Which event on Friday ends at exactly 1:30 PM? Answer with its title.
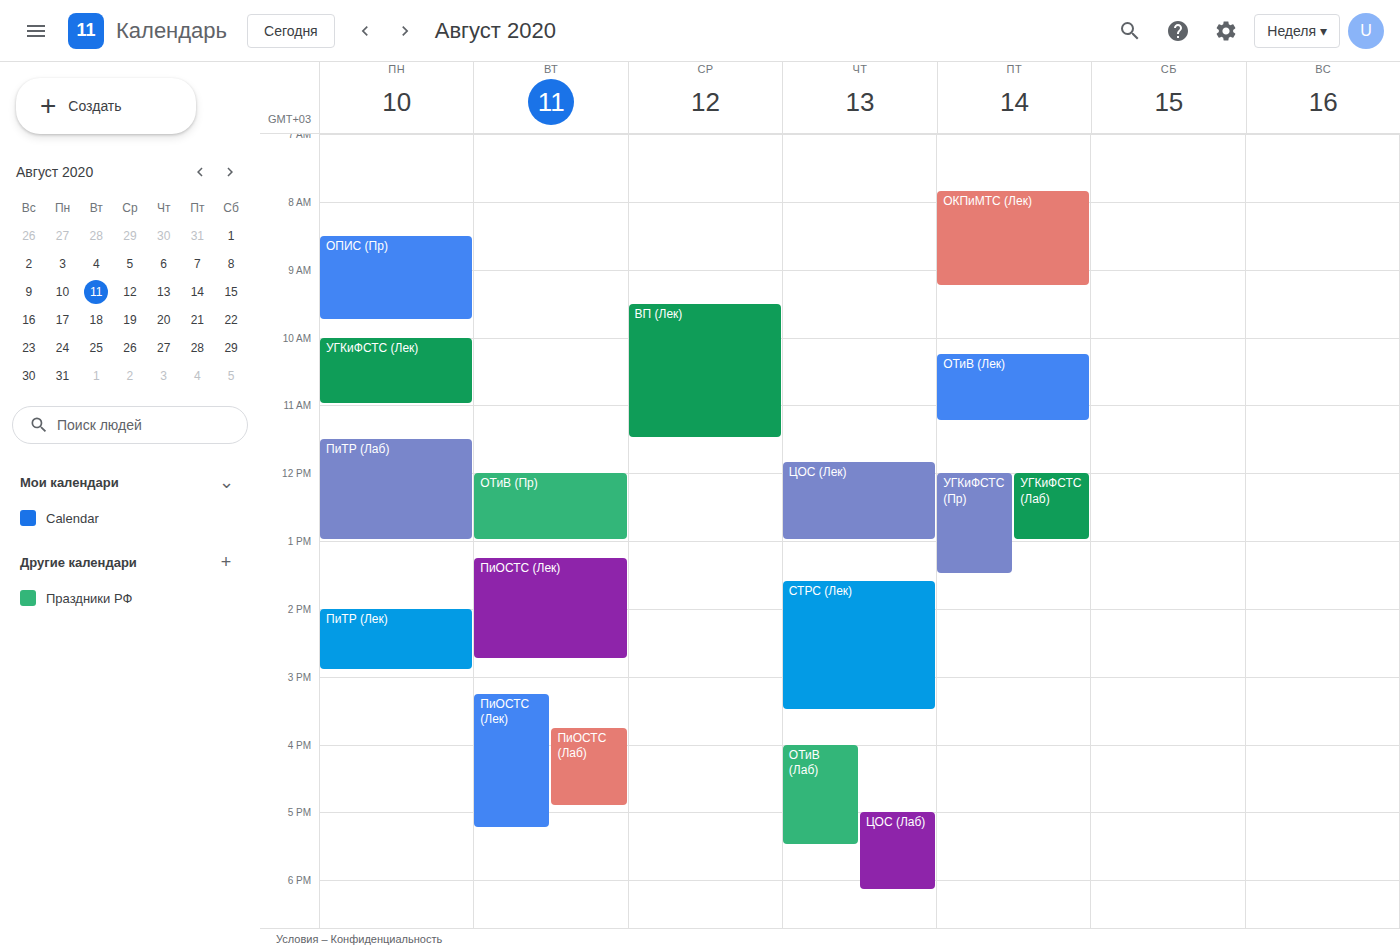
"УГКиФСТС (Пр)"